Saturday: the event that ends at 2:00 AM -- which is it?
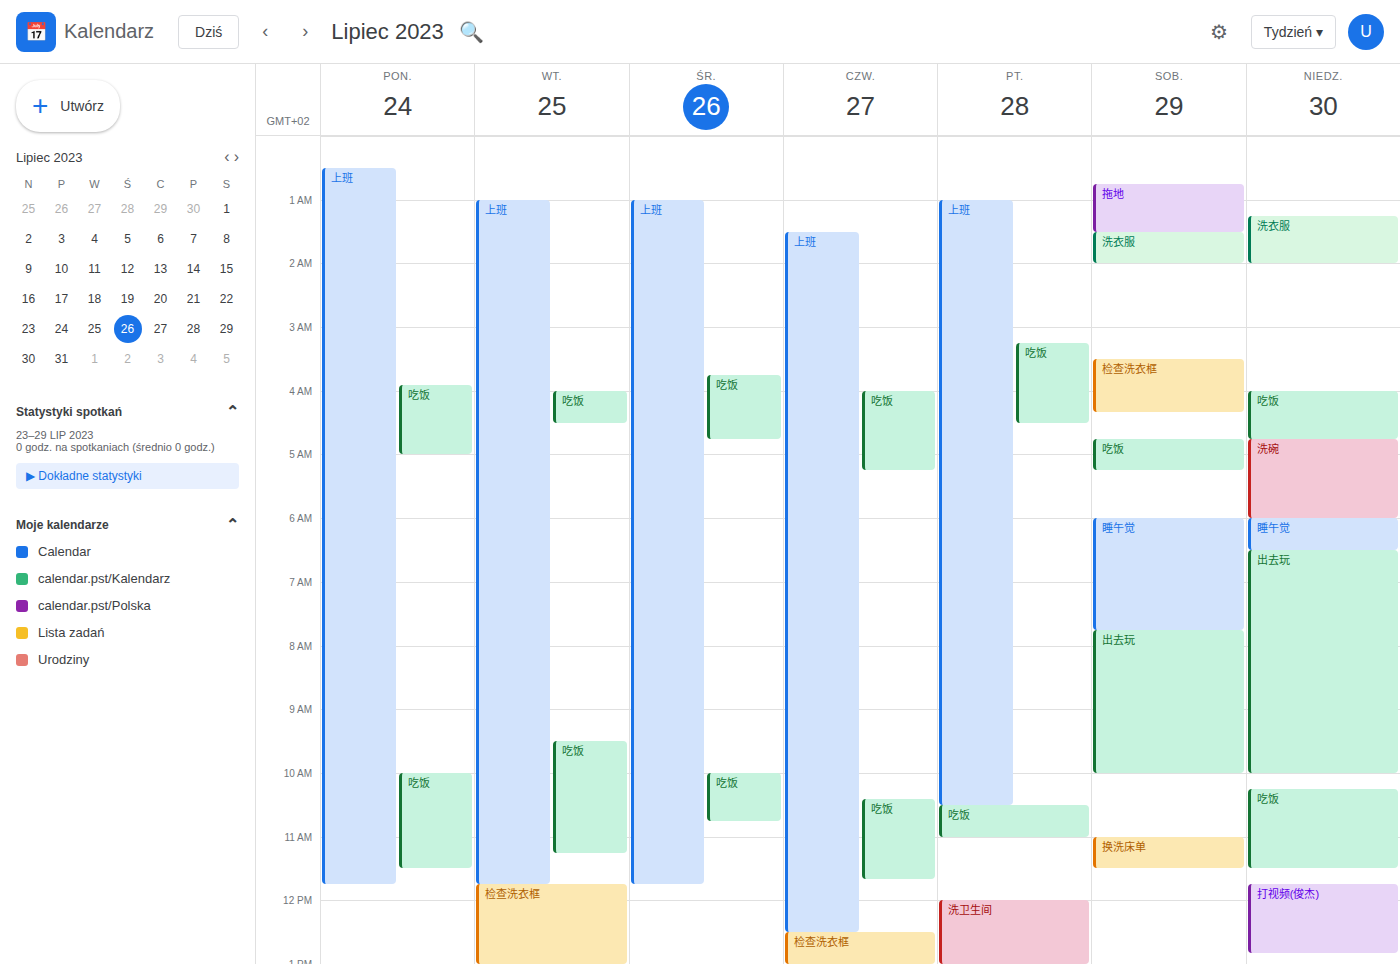
"洗衣服"